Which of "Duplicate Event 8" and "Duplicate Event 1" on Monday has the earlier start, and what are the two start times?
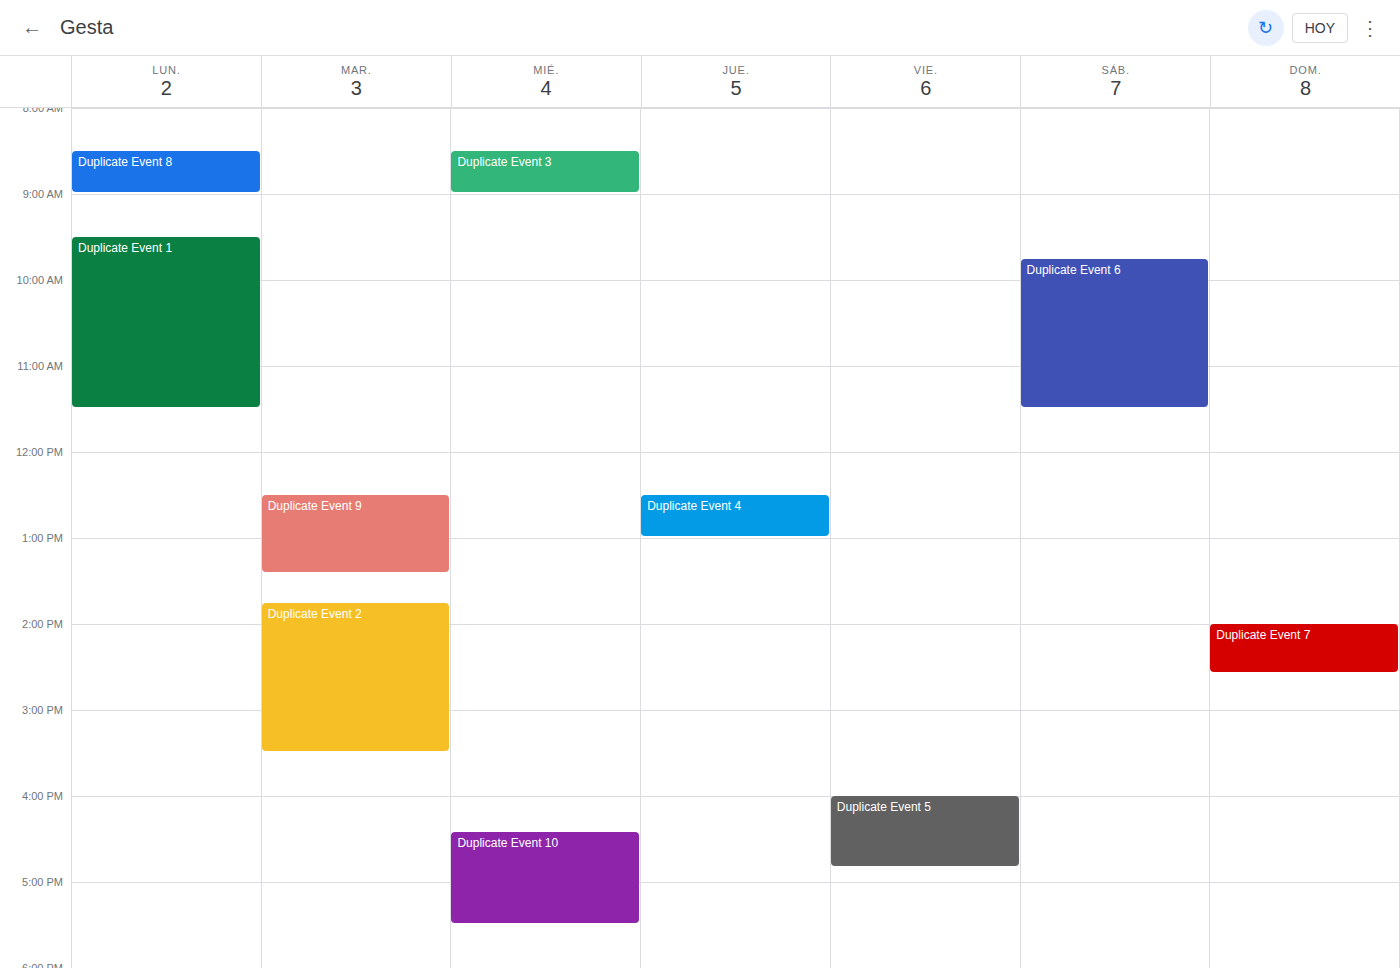
"Duplicate Event 8" 8:30 AM; "Duplicate Event 1" 9:30 AM.